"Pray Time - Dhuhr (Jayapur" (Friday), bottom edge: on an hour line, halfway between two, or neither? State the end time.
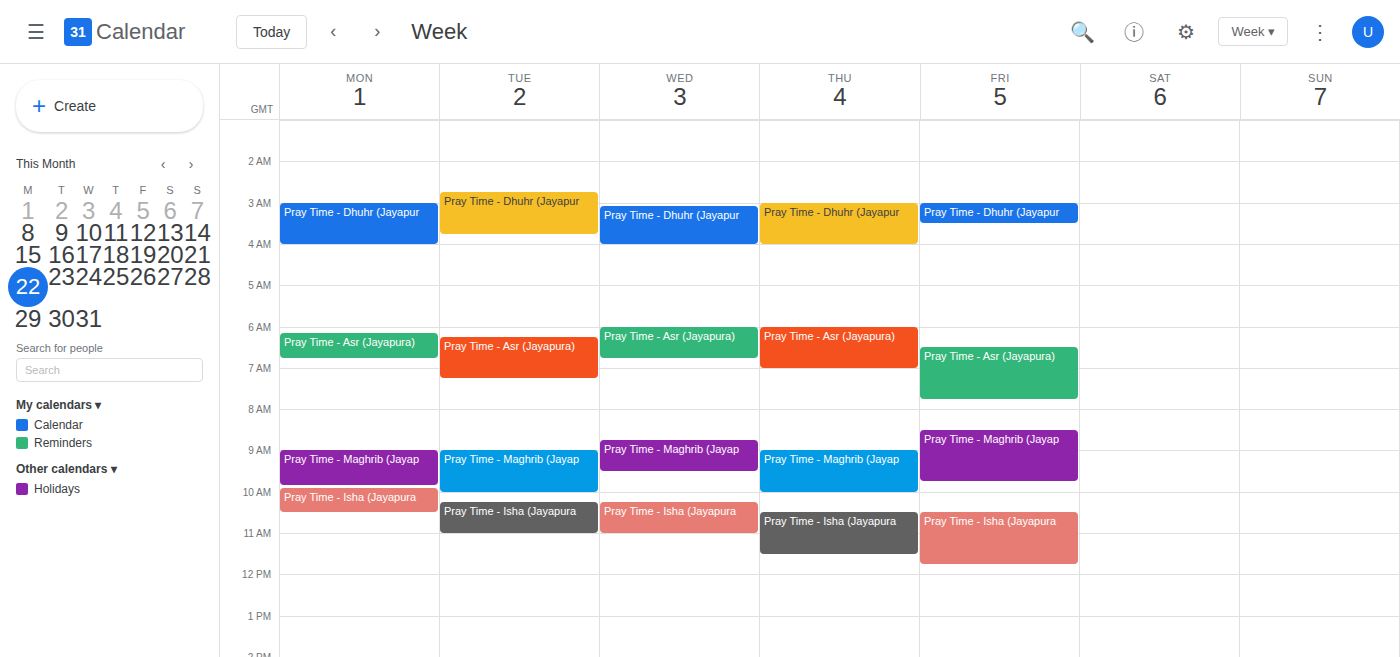
3:30 AM -- halfway between the 3 AM and 4 AM lines.